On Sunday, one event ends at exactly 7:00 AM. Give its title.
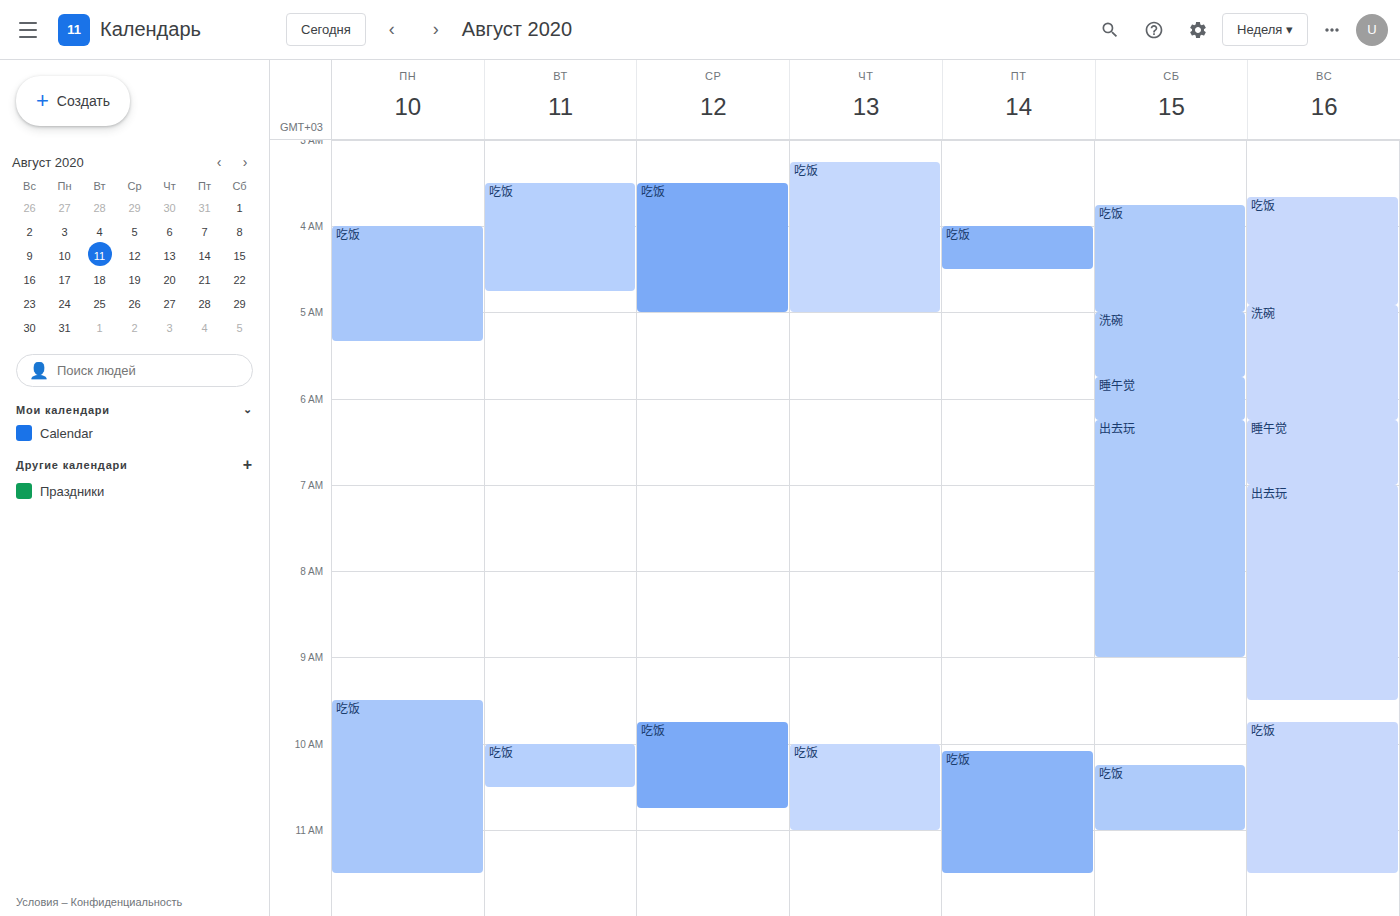
"睡午觉"